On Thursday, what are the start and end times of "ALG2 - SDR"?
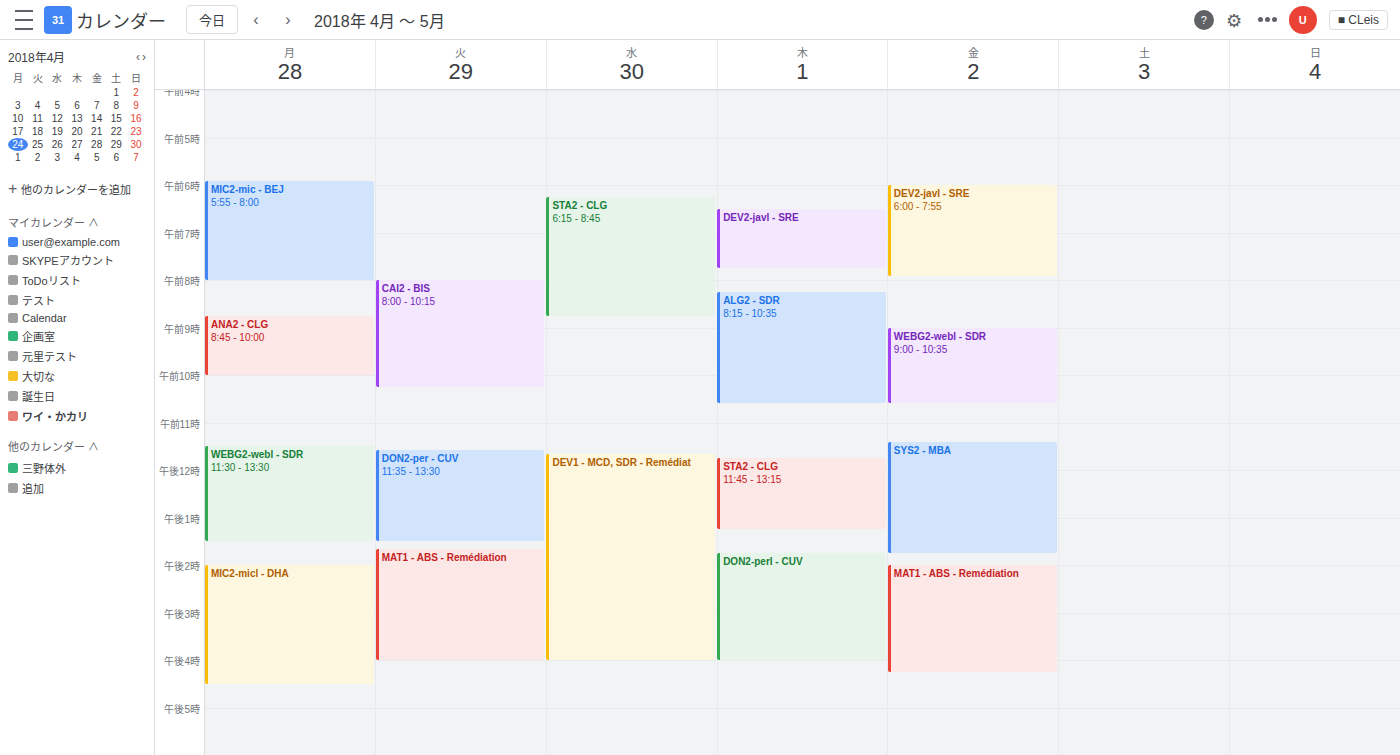
08:15 to 10:35